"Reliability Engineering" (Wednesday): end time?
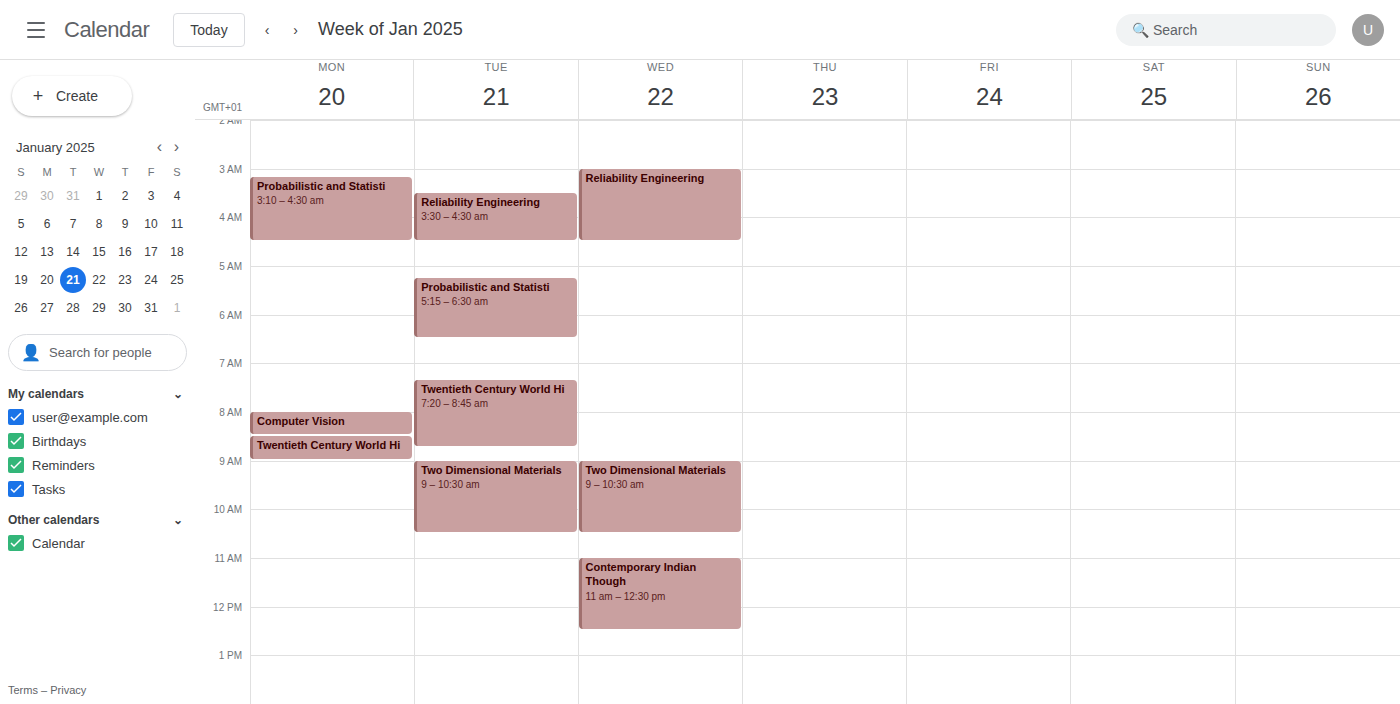
4:30 AM